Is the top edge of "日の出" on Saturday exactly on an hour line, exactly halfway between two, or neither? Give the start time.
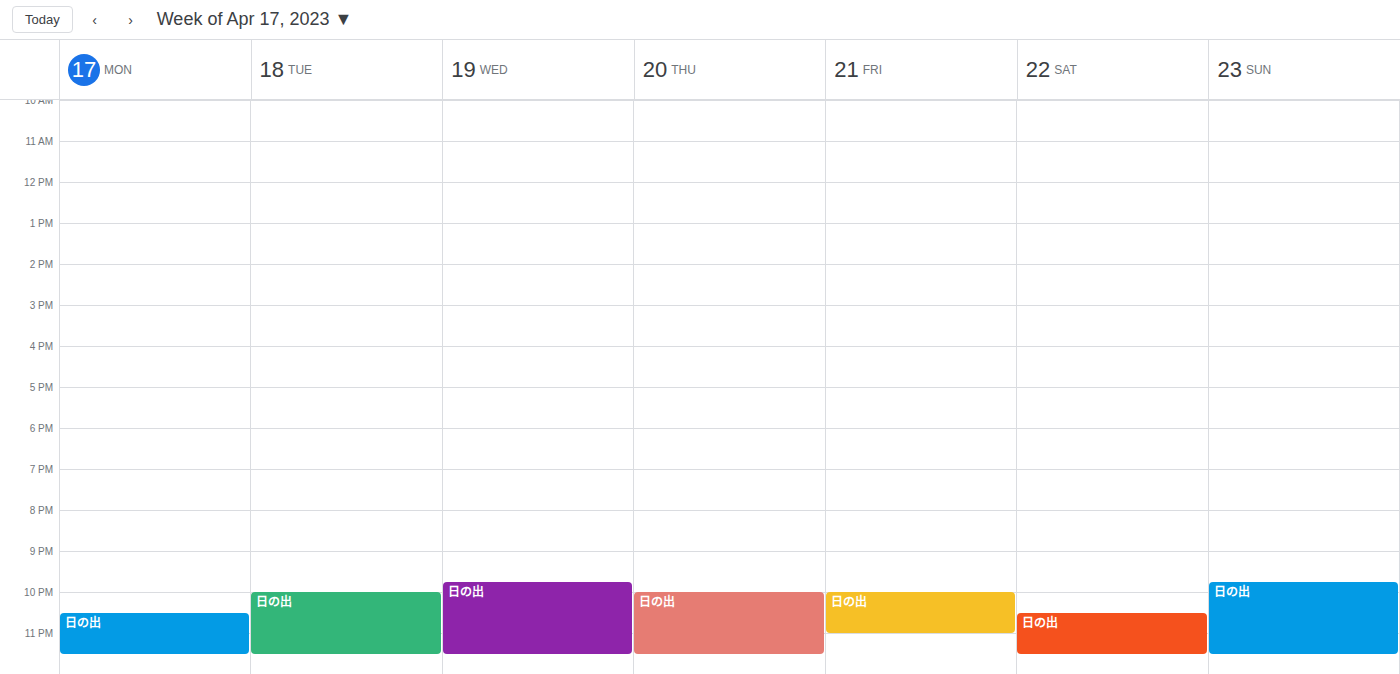
10:30 PM -- halfway between the 10 PM and 11 PM lines.